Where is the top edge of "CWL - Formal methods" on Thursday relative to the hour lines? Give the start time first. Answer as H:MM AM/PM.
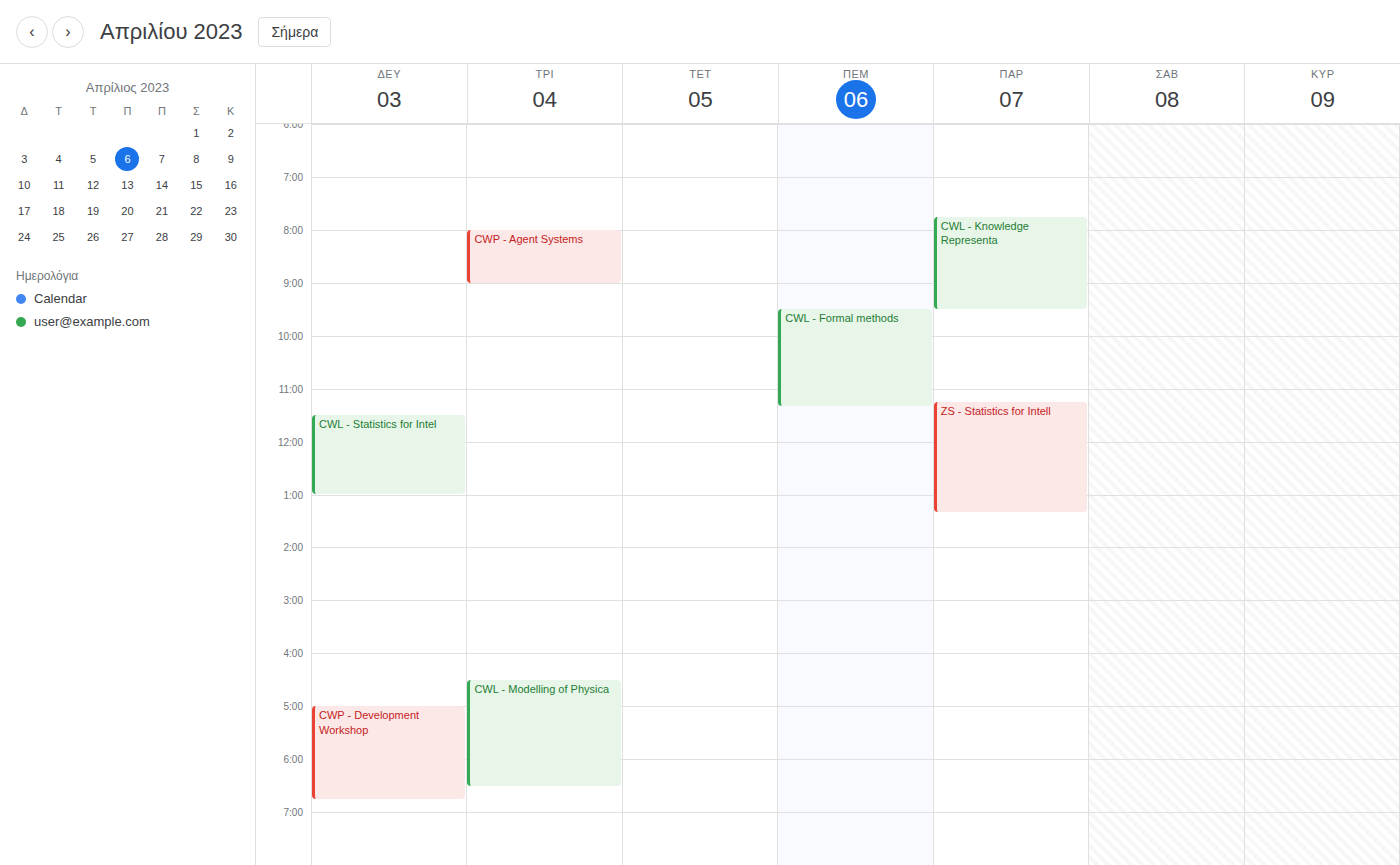
9:30 AM -- halfway between the 9 AM and 10 AM lines.